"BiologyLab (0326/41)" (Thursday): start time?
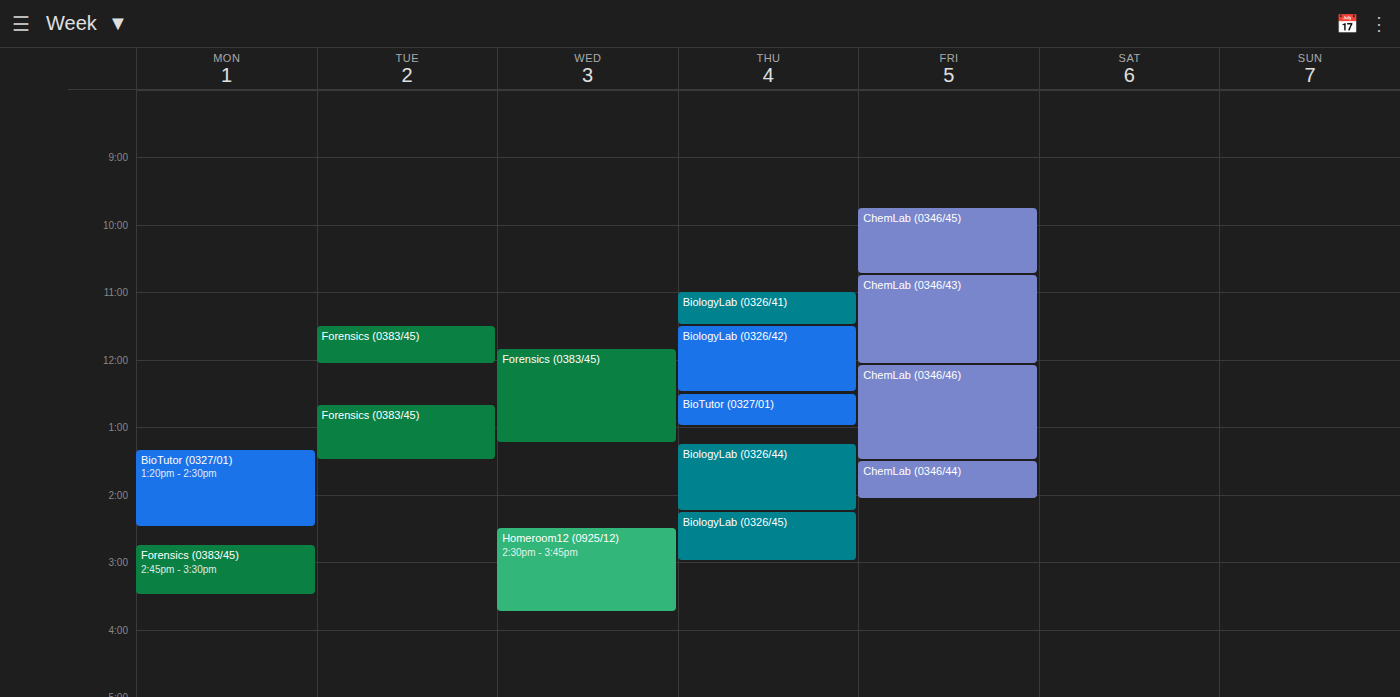
11:00 AM